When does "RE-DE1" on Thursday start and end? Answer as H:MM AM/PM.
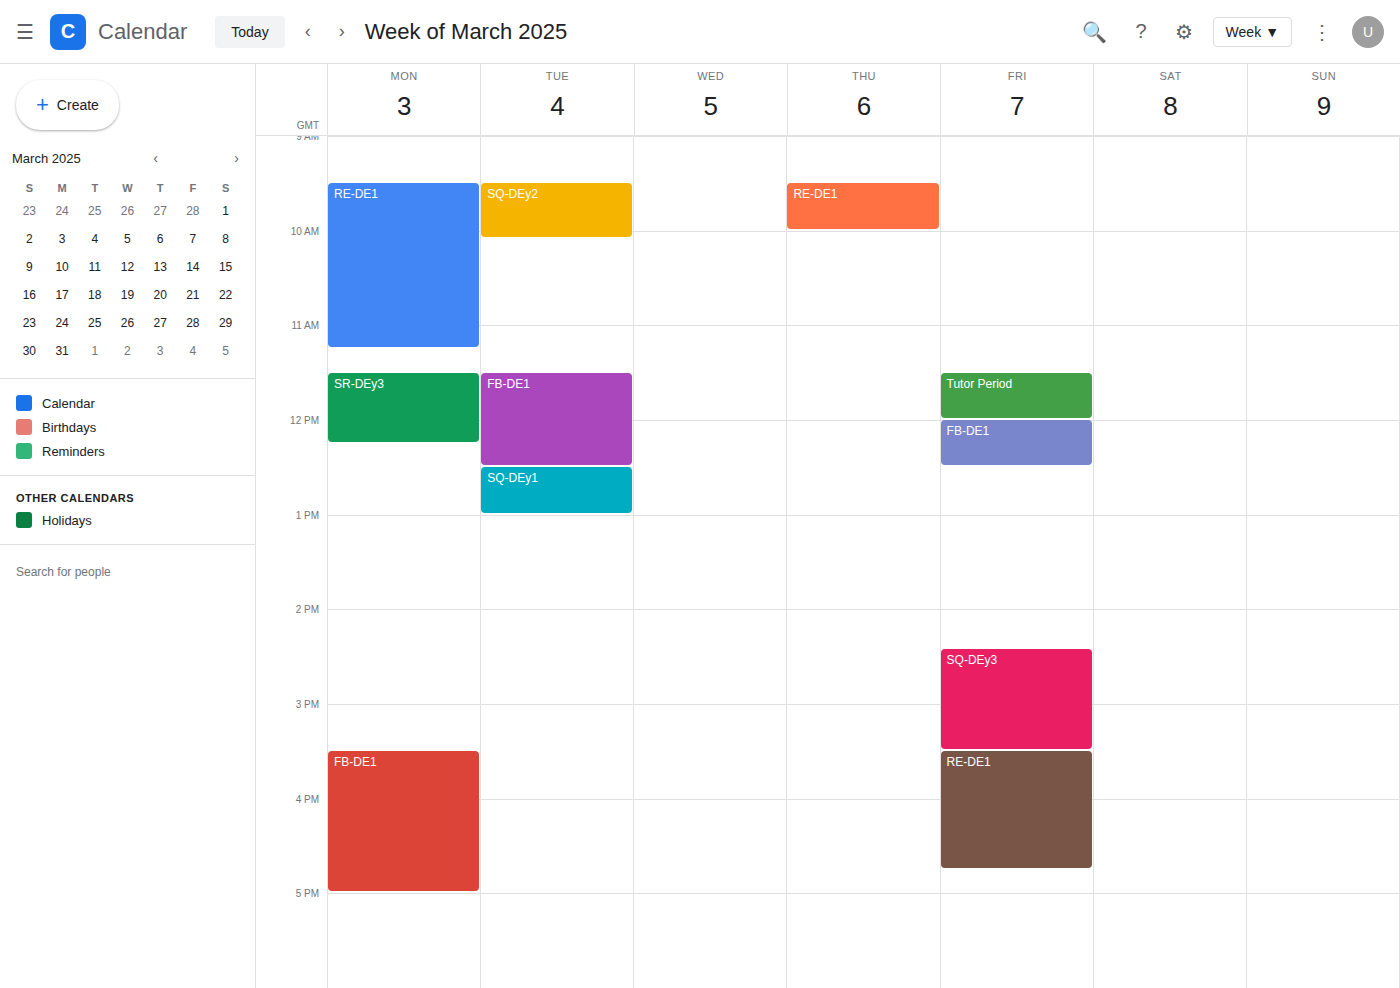
9:30 AM to 10:00 AM